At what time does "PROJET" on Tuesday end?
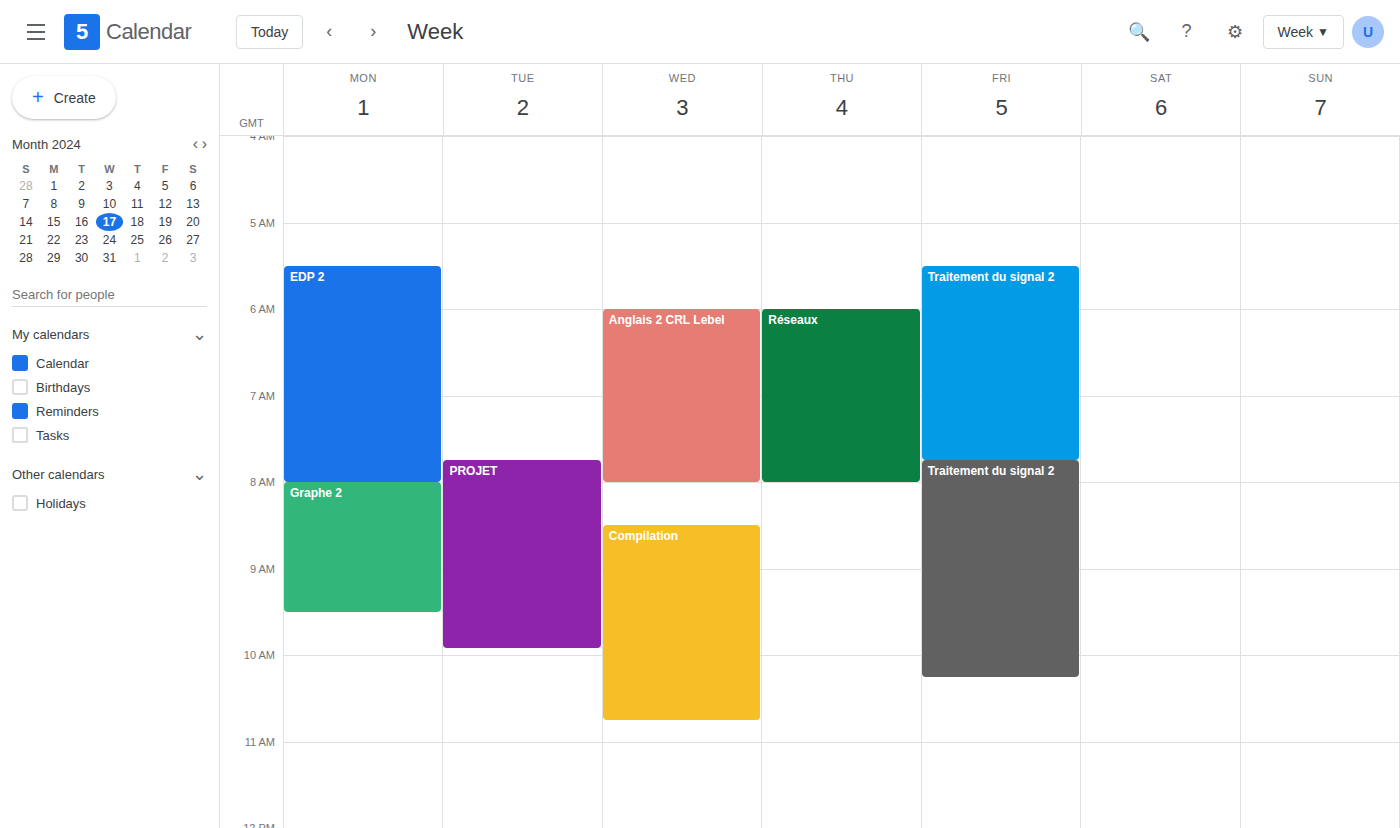
9:55 AM